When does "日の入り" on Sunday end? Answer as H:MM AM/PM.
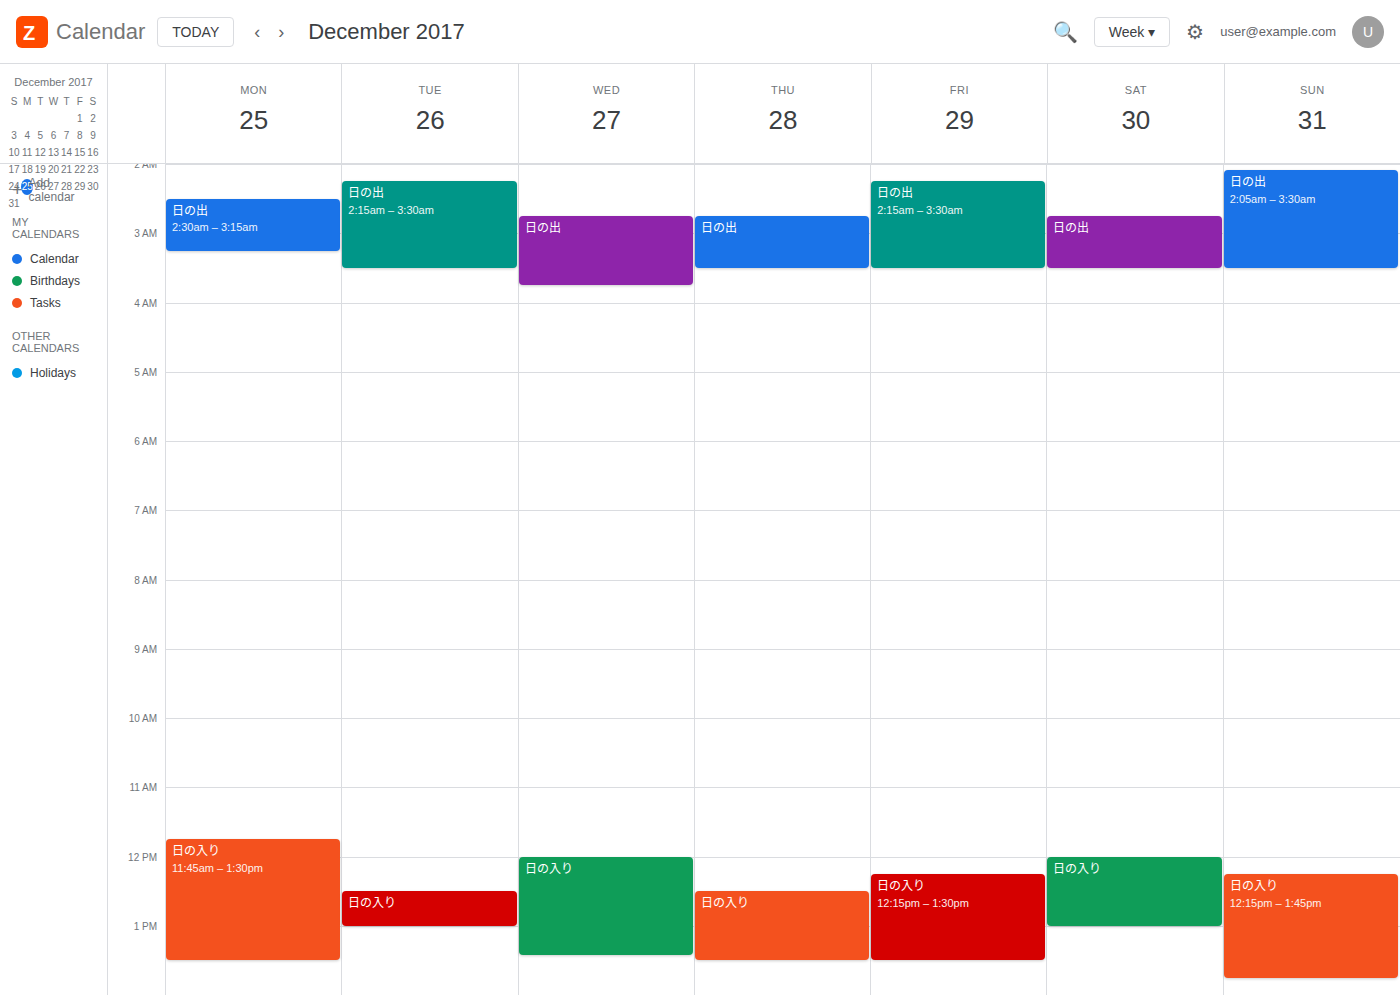
1:45 PM